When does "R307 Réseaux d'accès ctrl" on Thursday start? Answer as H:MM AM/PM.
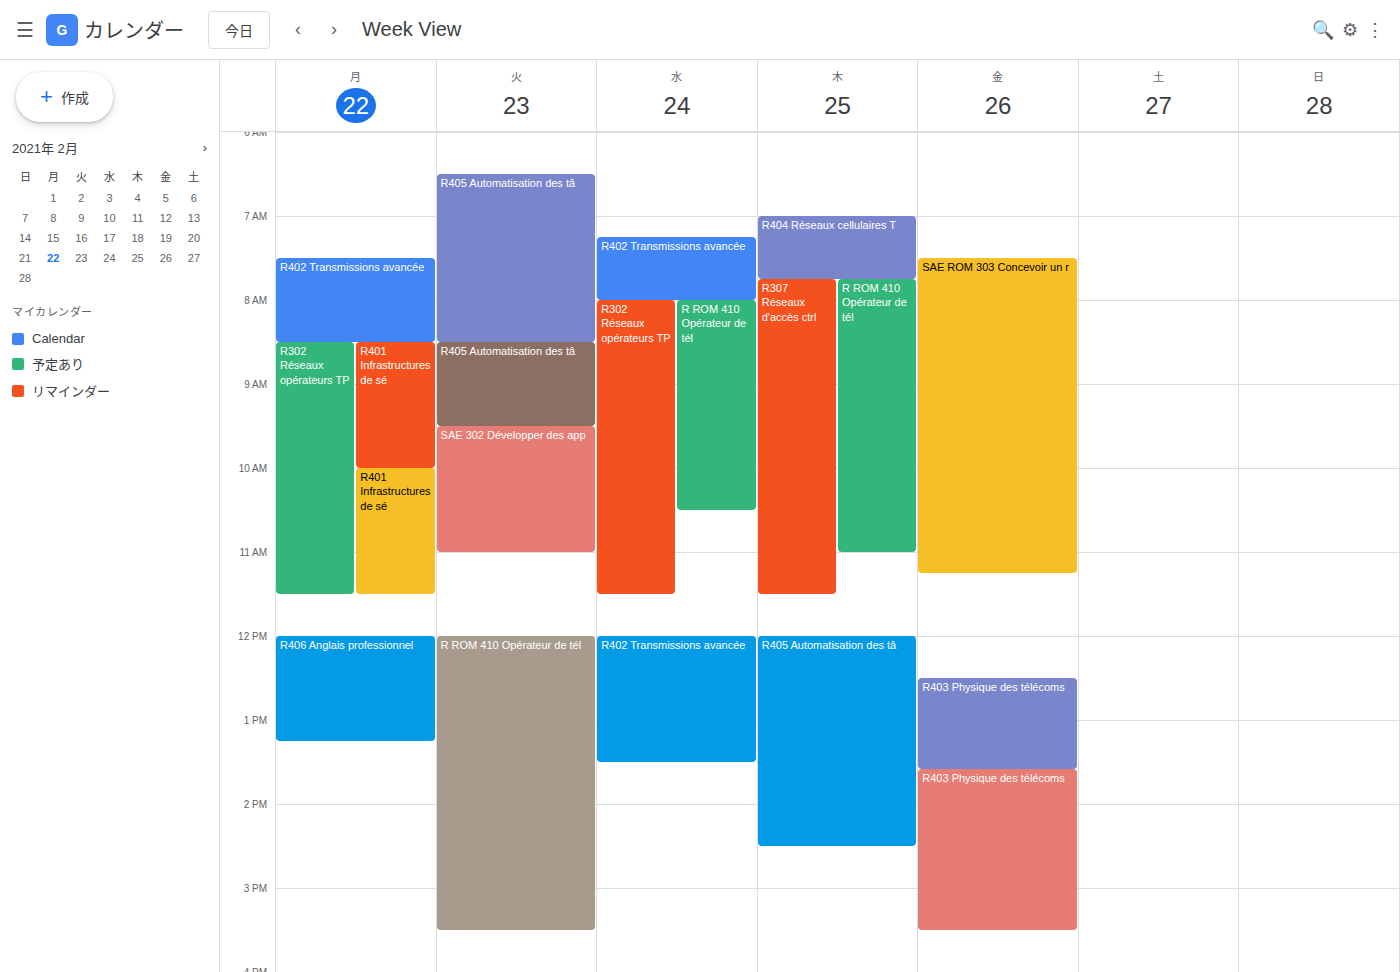
7:45 AM